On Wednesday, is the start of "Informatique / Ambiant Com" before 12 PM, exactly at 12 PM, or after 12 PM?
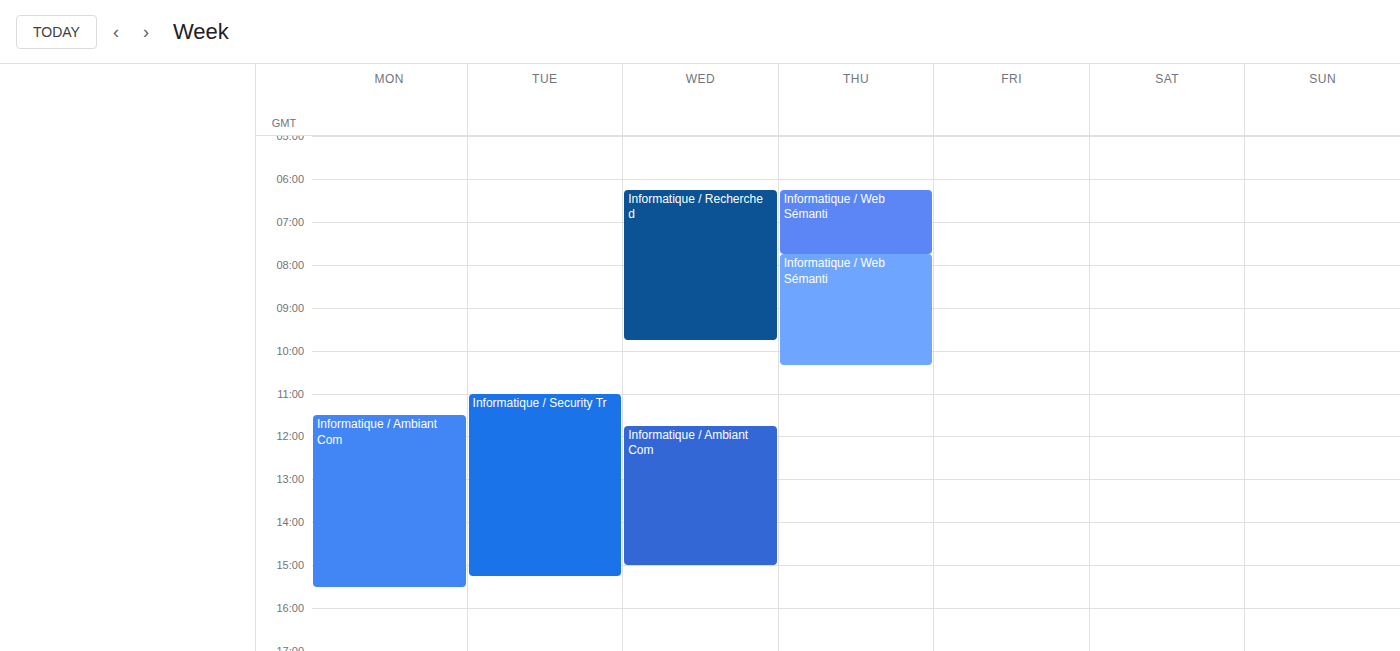
11:45 AM -- before 12 PM, 15 minutes above the 12 PM line.